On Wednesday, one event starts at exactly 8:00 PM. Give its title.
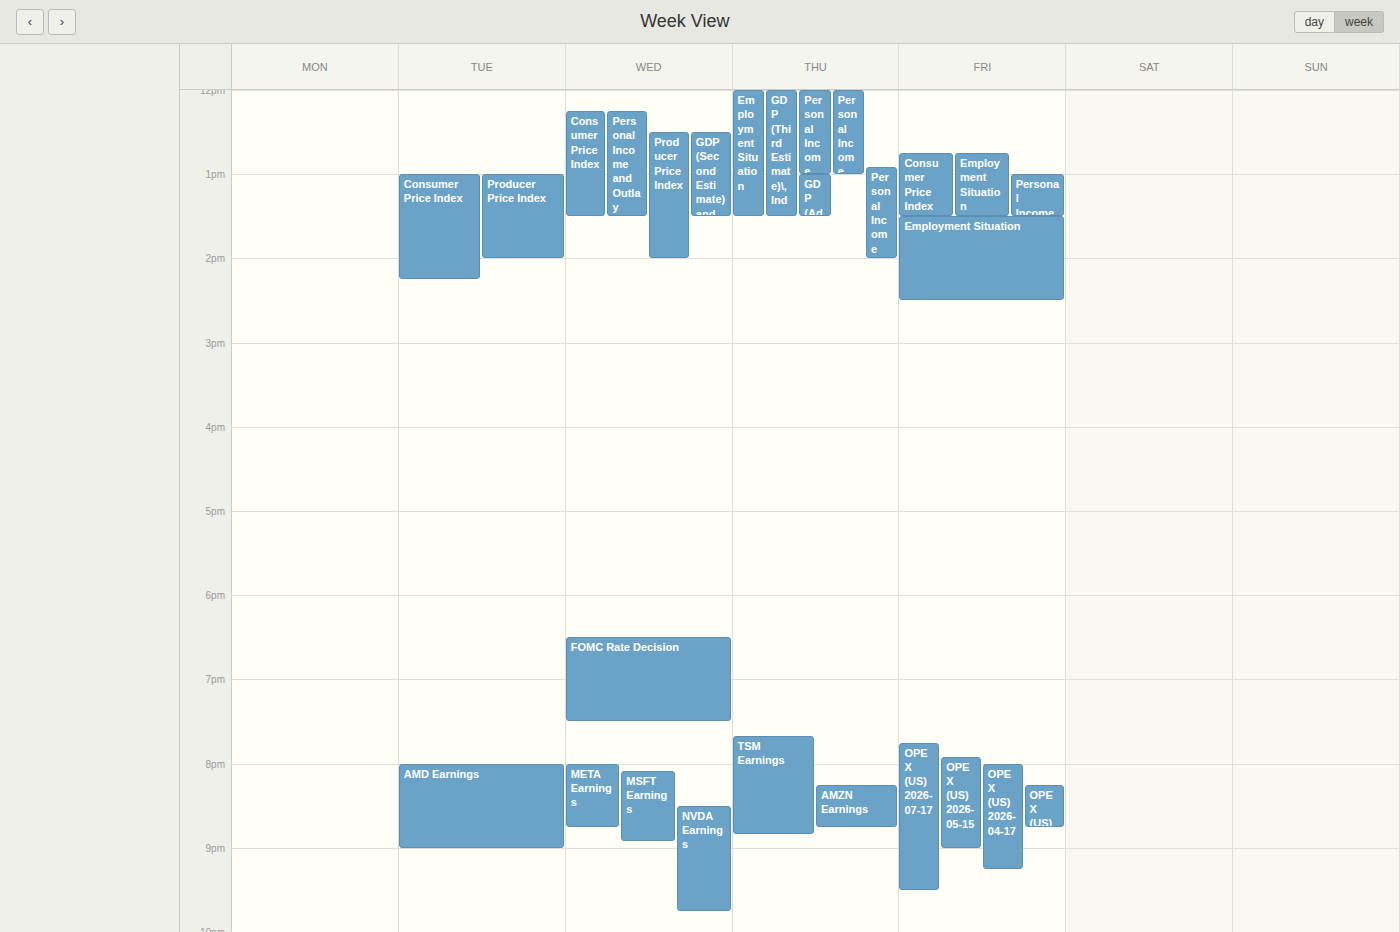
"META Earnings"